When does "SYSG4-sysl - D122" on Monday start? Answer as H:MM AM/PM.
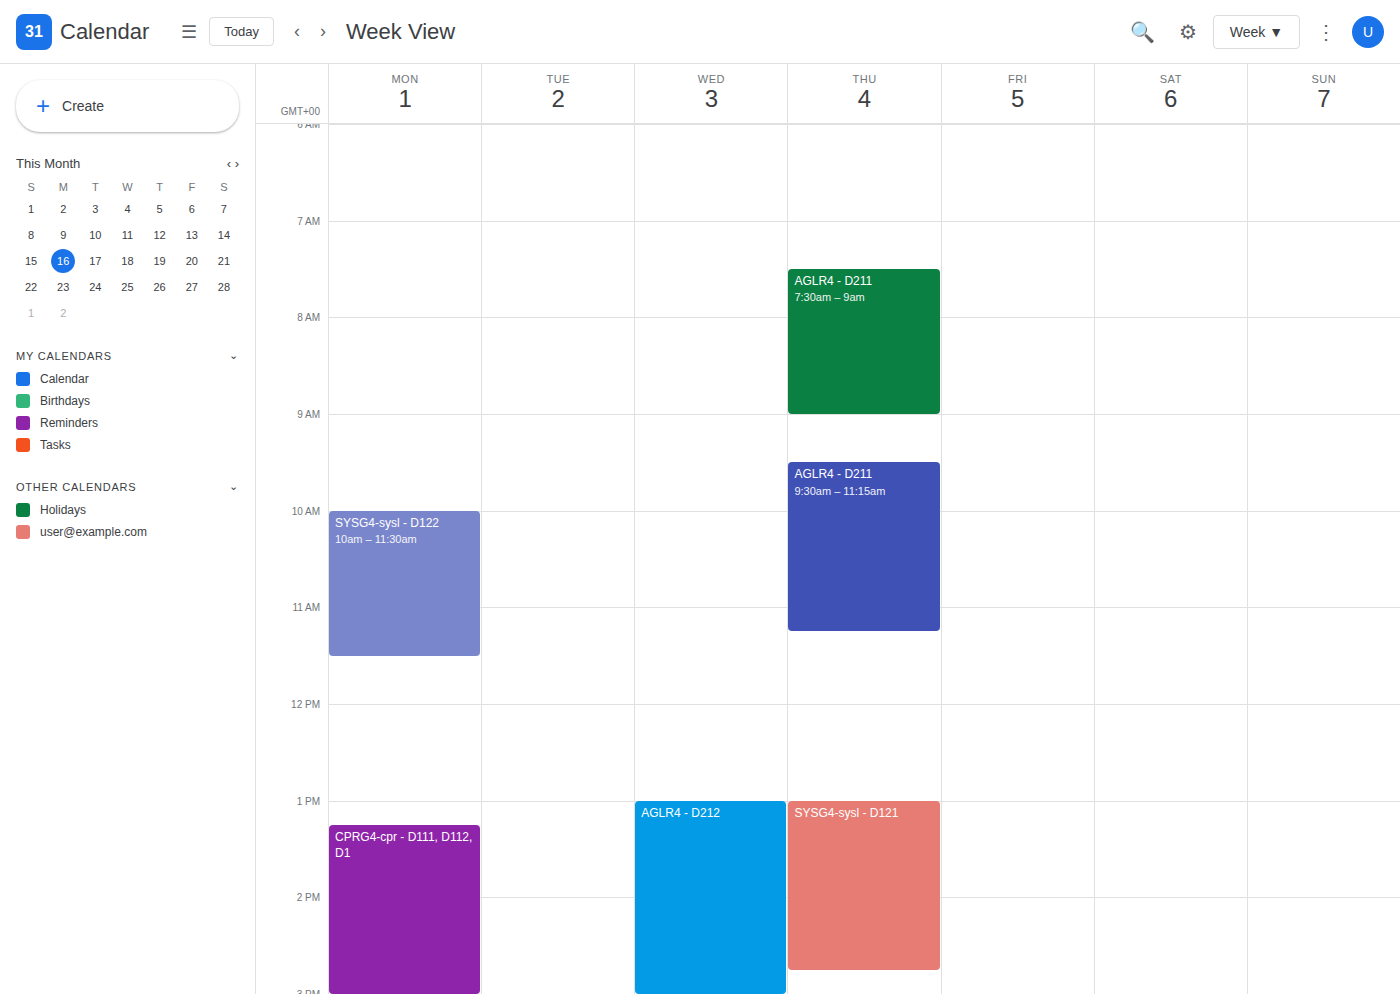
10:00 AM